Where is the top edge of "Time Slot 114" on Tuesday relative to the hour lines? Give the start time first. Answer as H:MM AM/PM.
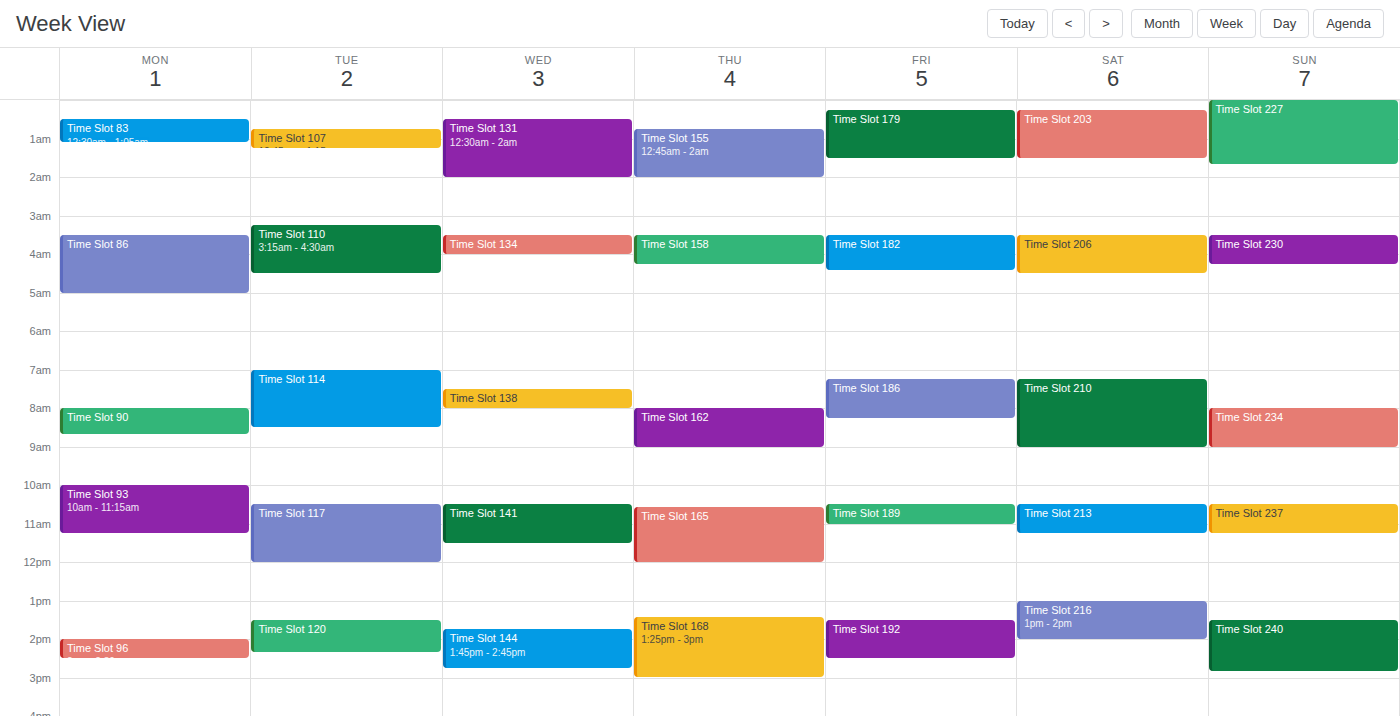
7:00 AM -- exactly on the 7 AM line.